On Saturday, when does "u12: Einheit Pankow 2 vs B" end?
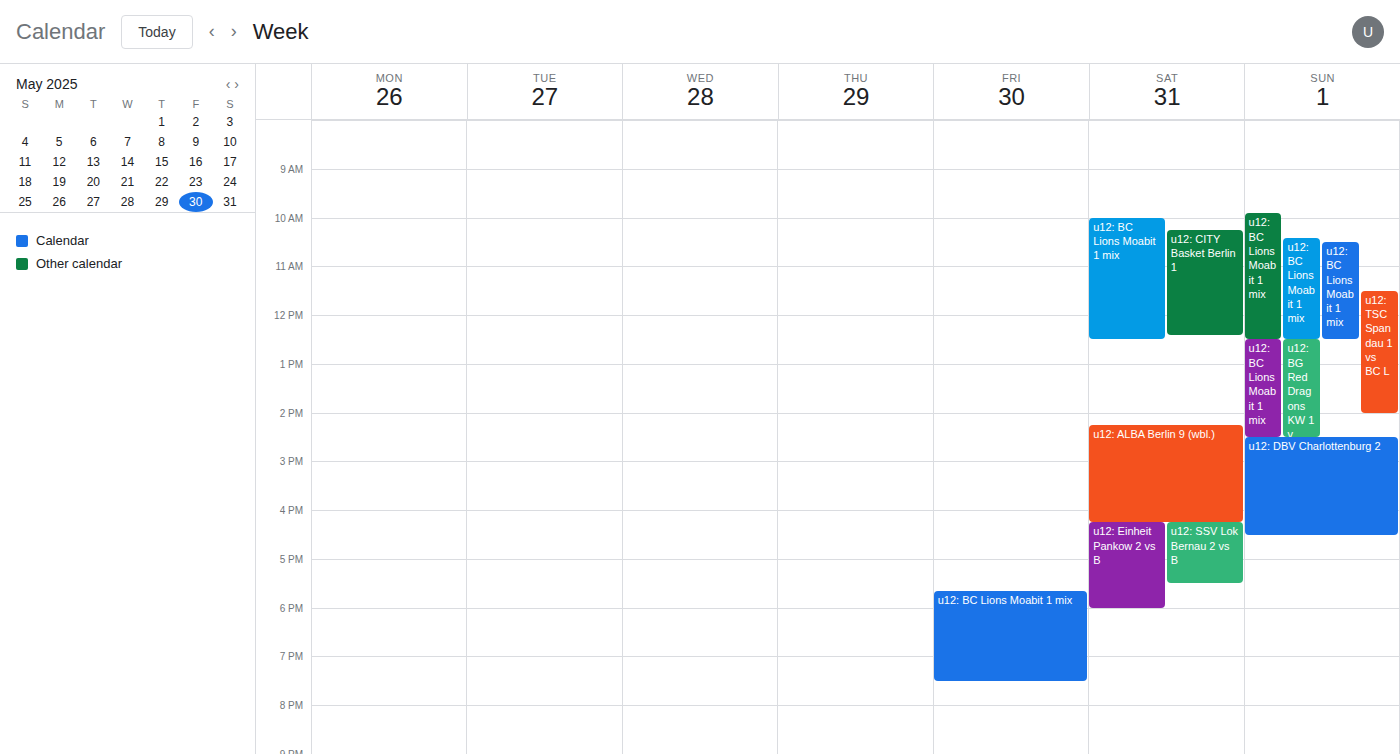
18:00